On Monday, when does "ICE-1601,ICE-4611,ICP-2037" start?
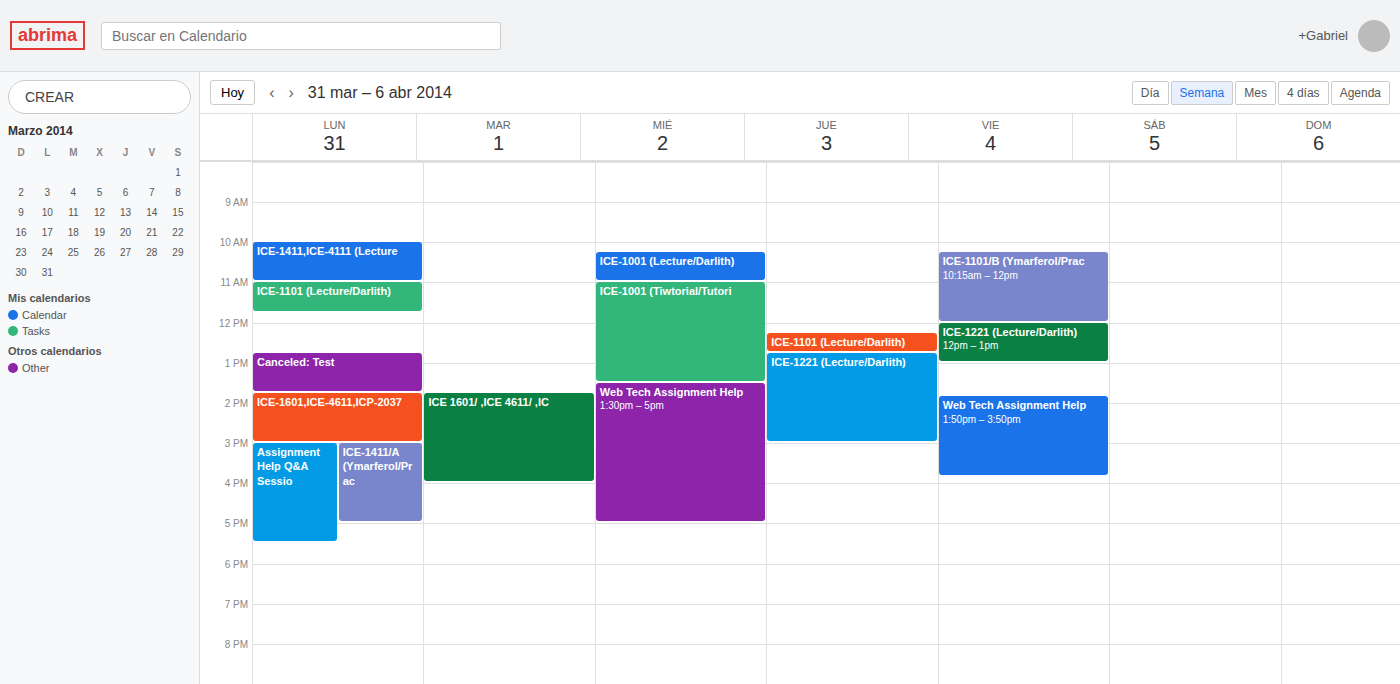
1:45 PM